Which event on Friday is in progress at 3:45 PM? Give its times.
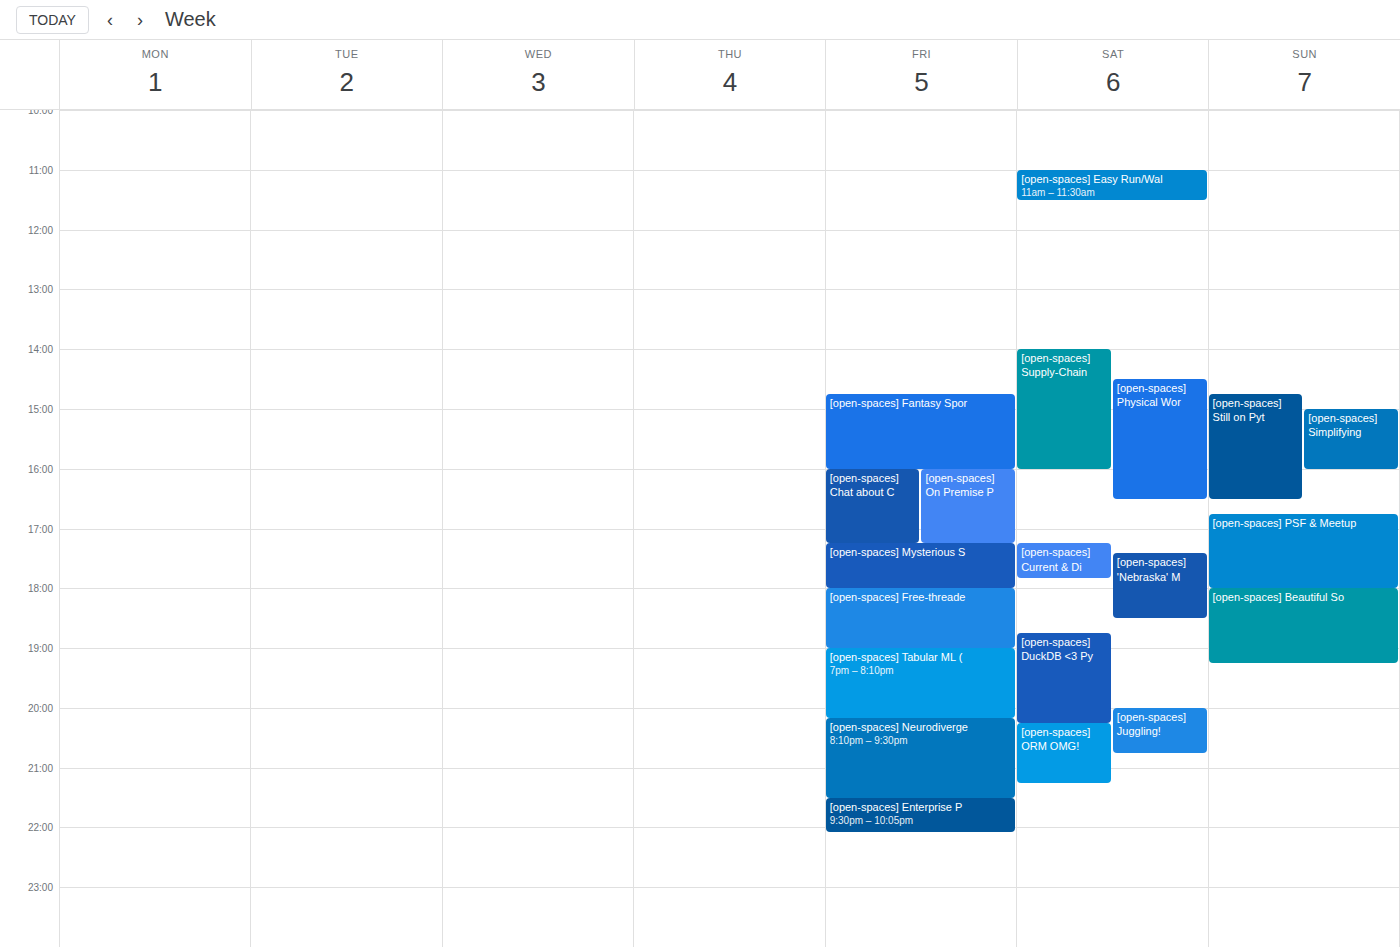
"[open-spaces] Fantasy Spor", 2:45 PM to 4:00 PM